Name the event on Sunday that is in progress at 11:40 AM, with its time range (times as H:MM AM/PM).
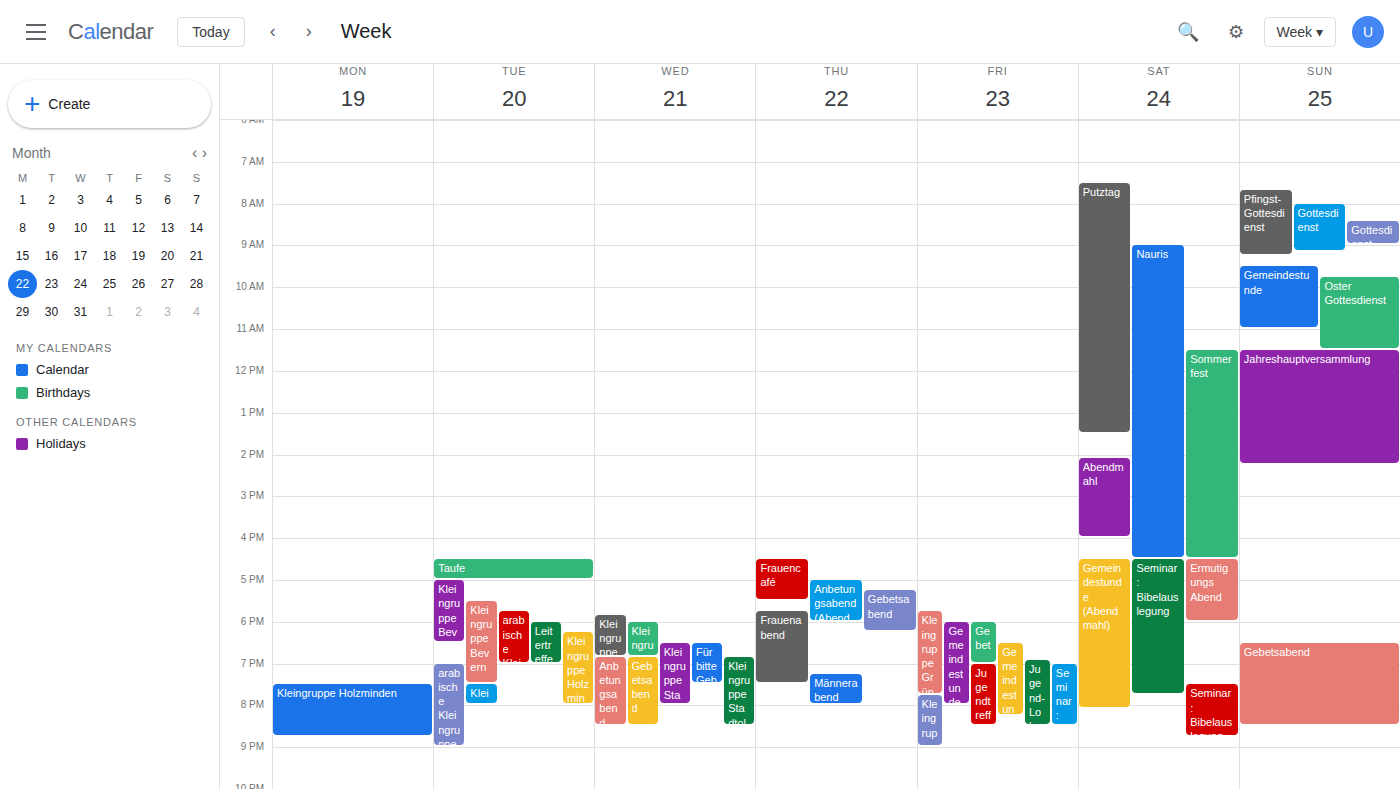
"Jahreshauptversammlung", 11:30 AM to 2:15 PM